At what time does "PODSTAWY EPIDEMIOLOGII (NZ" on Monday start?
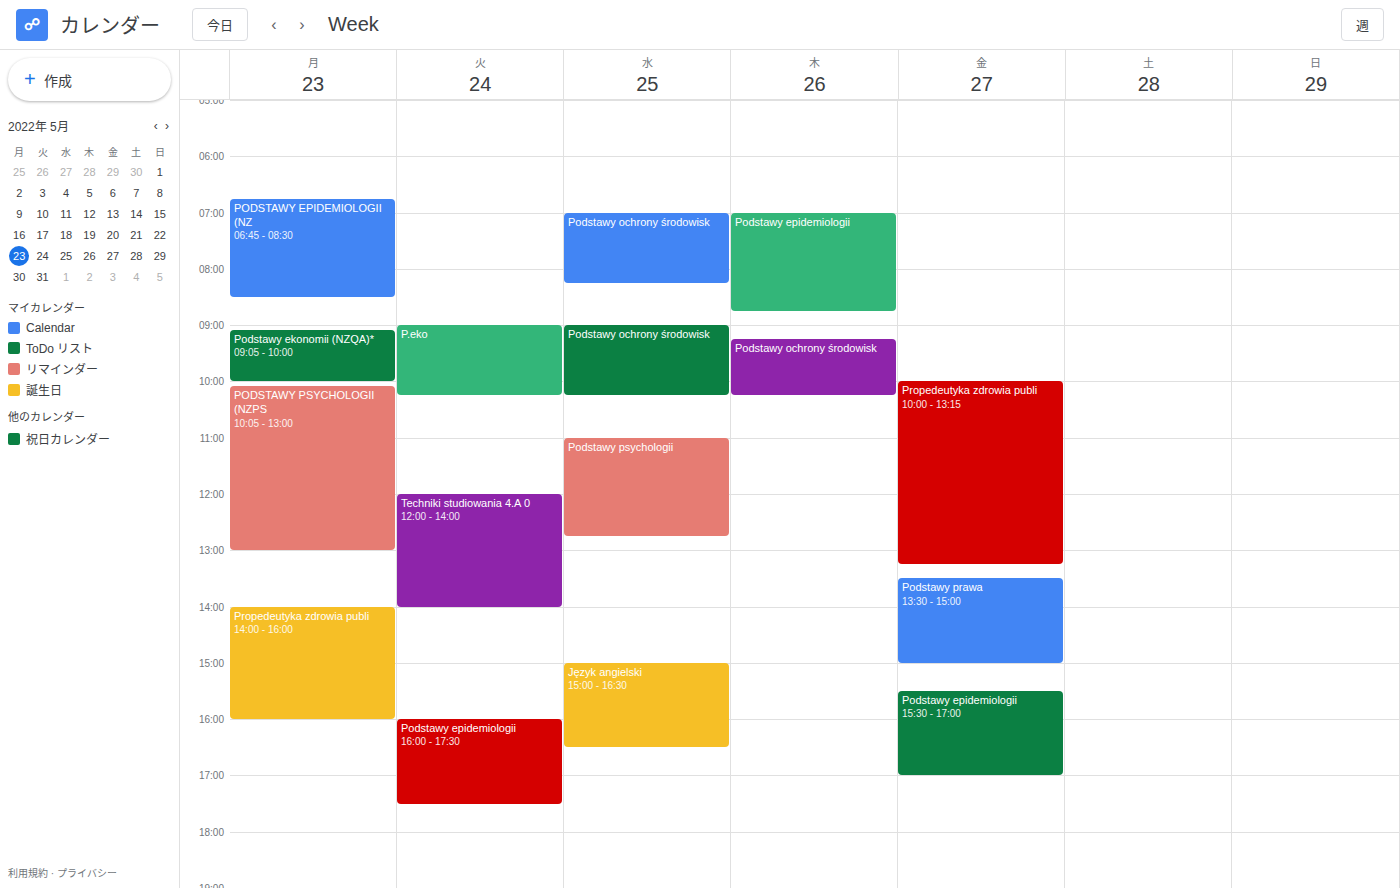
6:45 AM